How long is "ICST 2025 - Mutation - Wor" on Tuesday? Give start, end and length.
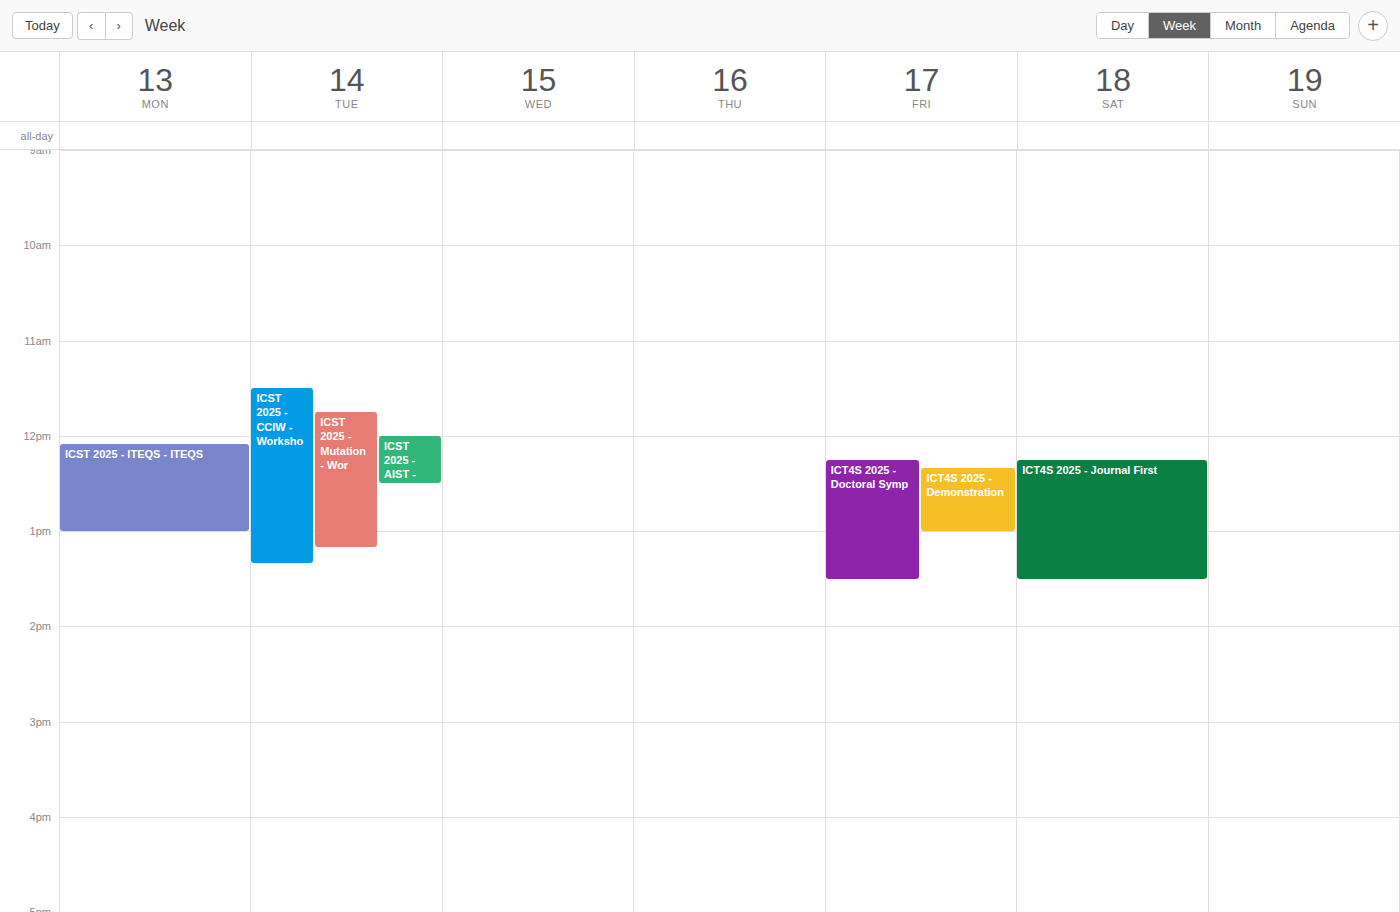
11:45 to 13:10, 1 hour 25 minutes